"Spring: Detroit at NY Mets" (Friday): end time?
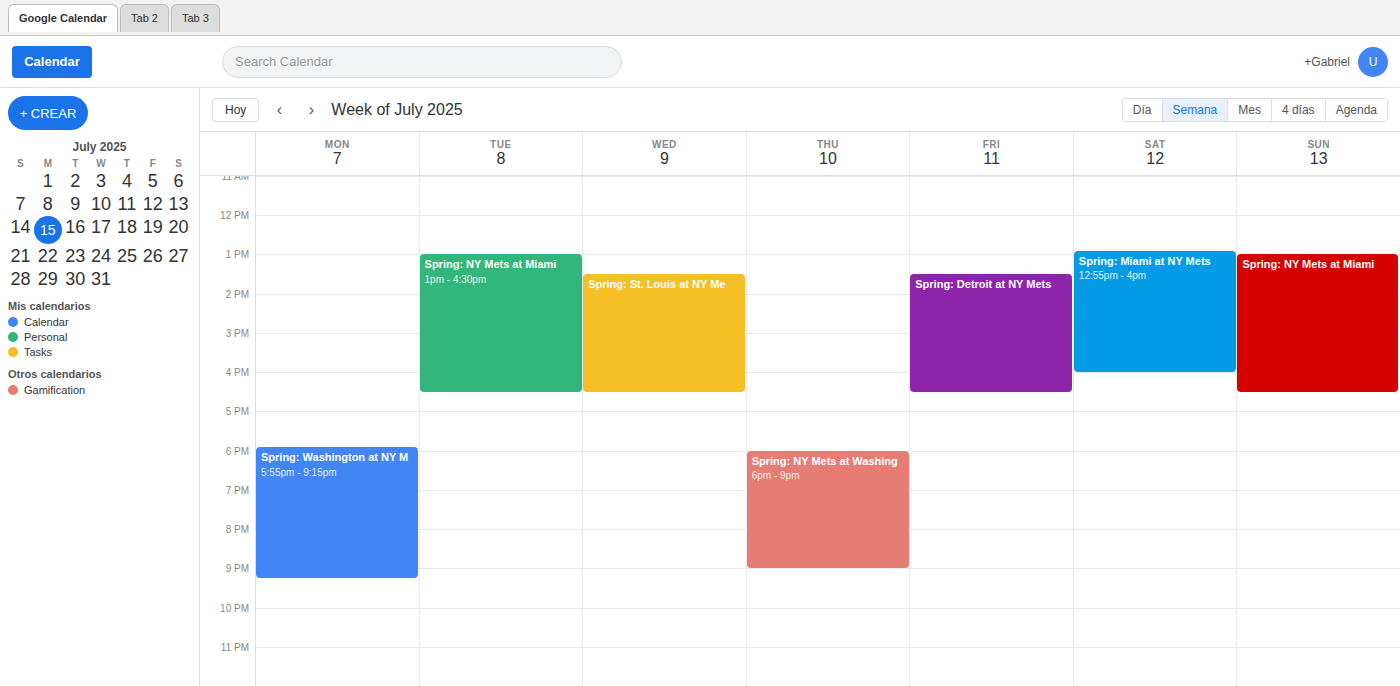
4:30 PM